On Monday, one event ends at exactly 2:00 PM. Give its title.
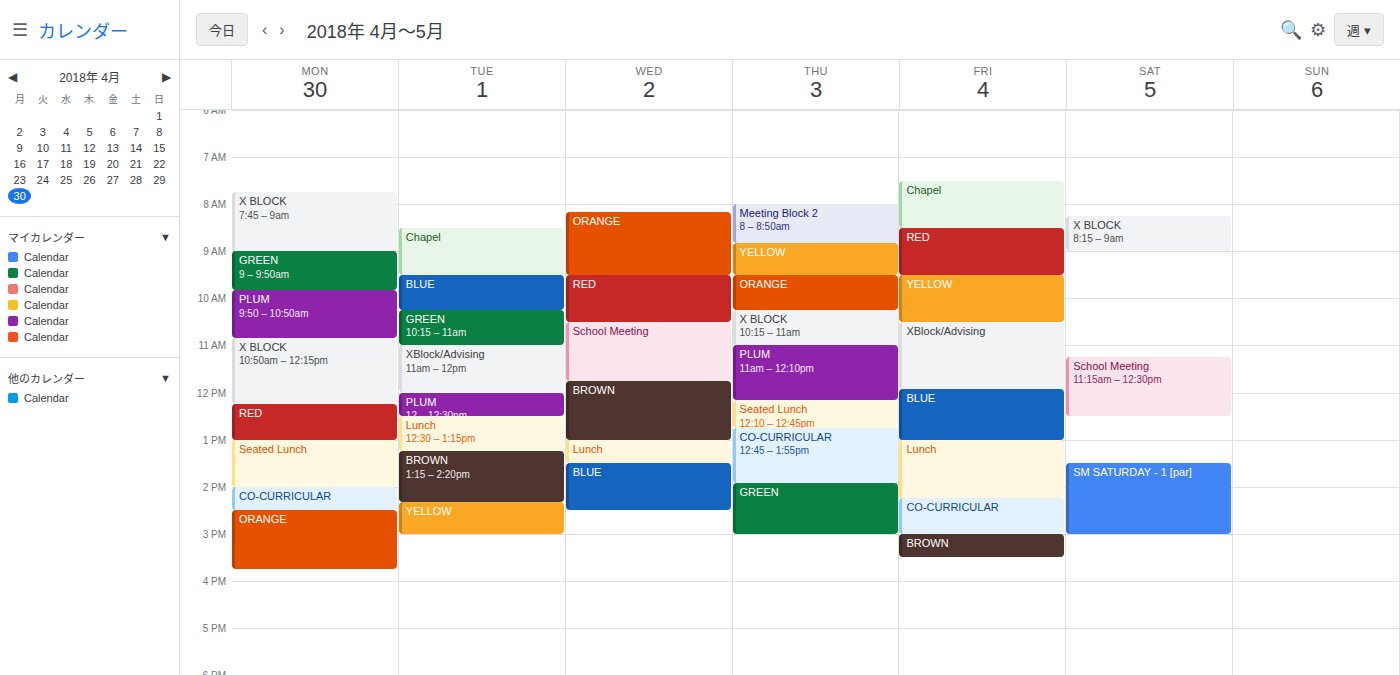
"Seated Lunch"